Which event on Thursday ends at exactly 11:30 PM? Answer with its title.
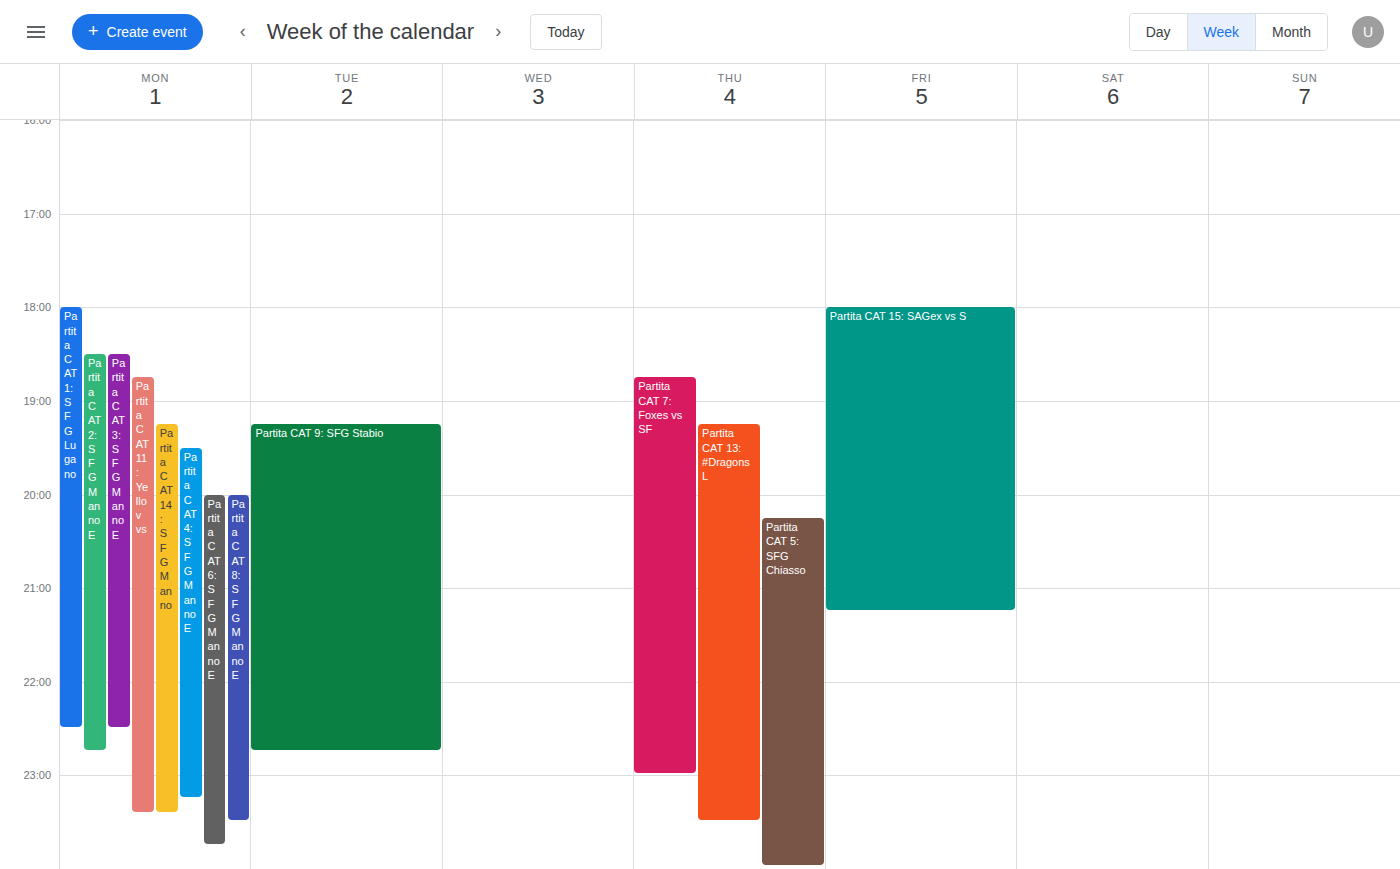
"Partita CAT 13: #Dragons L"